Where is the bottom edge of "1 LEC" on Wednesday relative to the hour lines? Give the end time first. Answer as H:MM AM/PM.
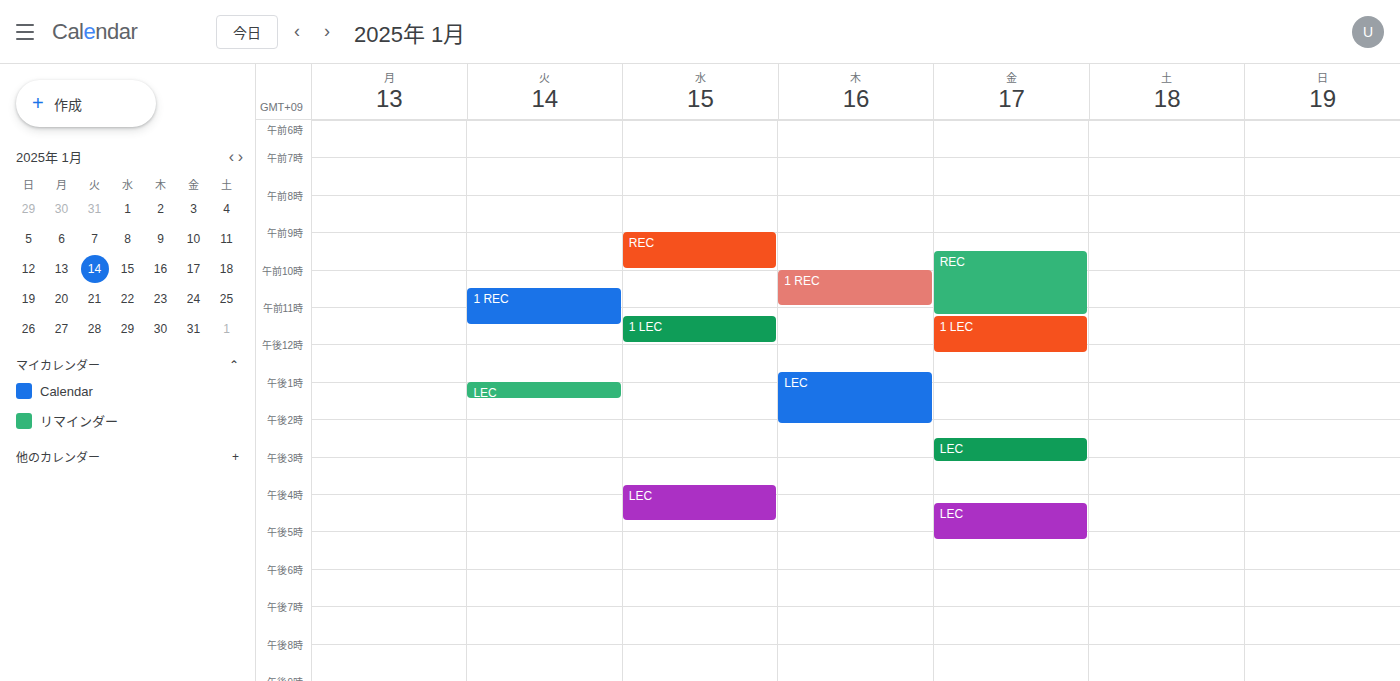
12:00 PM -- exactly on the 12 PM line.